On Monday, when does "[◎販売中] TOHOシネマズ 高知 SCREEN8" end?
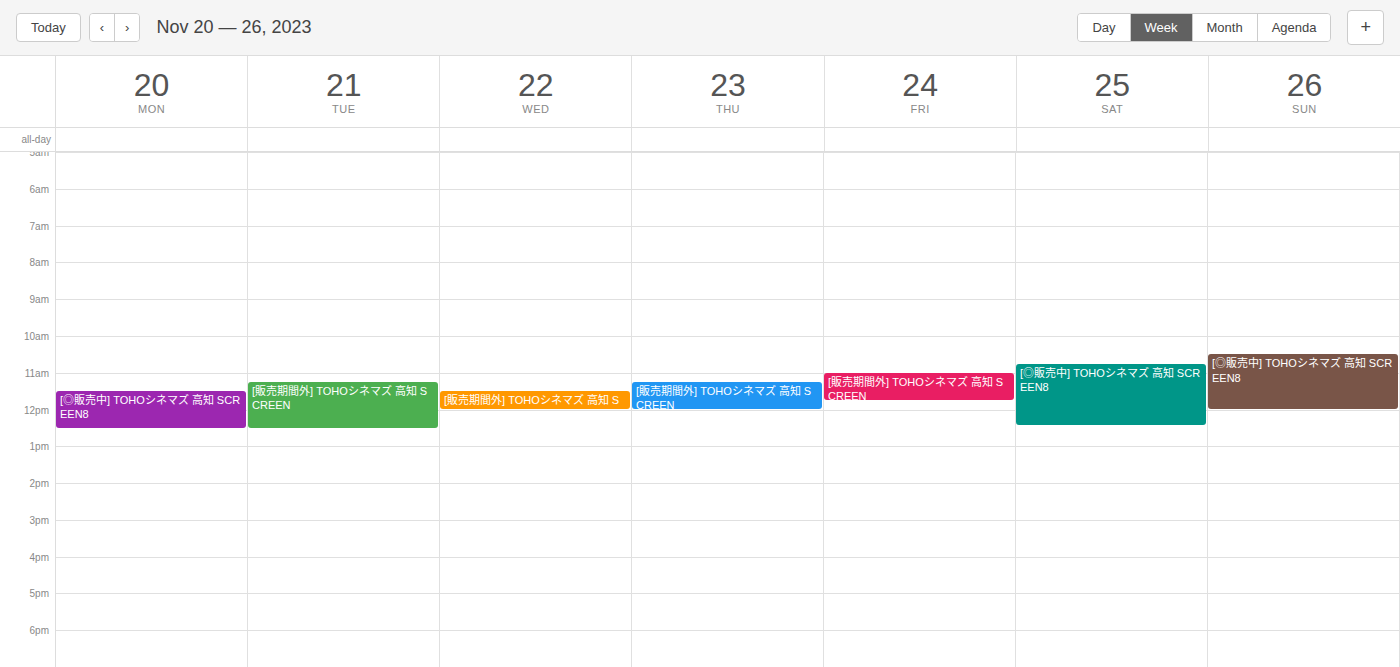
12:30 PM